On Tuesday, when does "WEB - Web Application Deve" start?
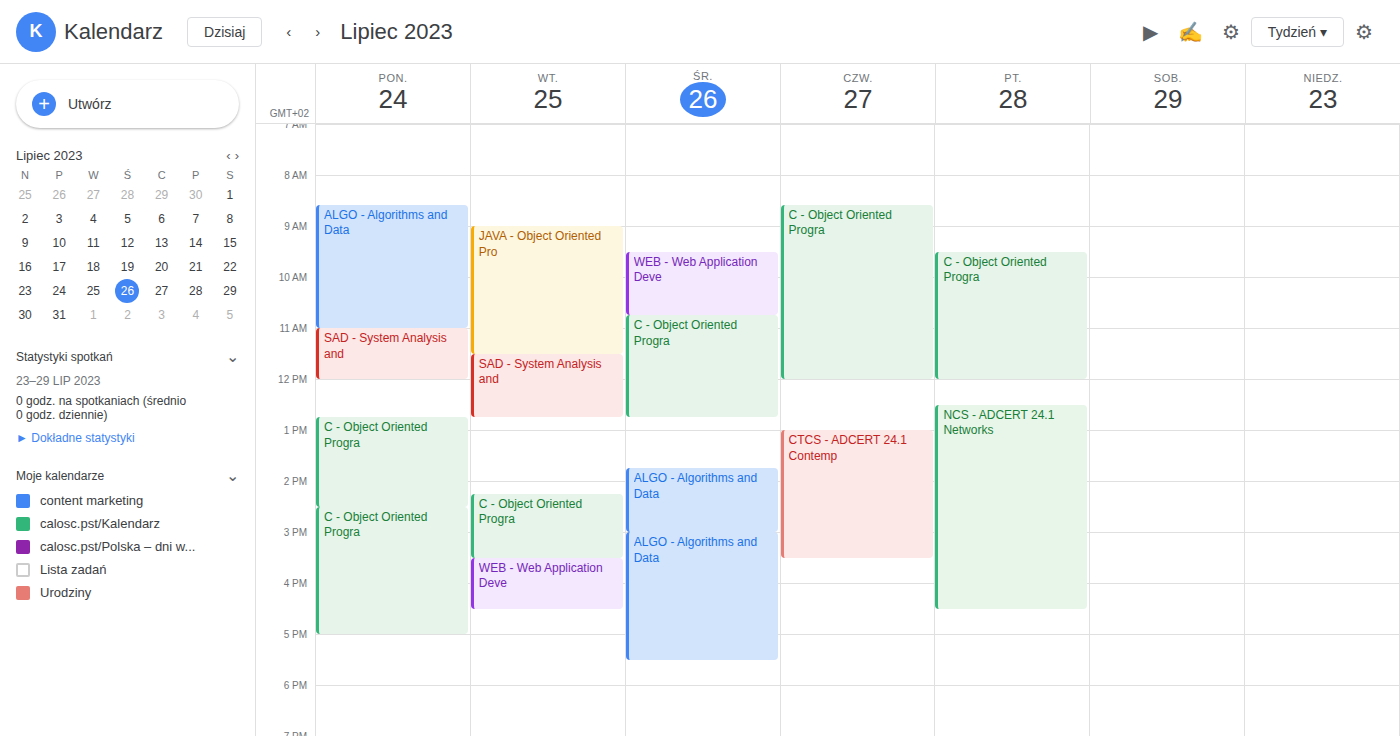
3:30 PM